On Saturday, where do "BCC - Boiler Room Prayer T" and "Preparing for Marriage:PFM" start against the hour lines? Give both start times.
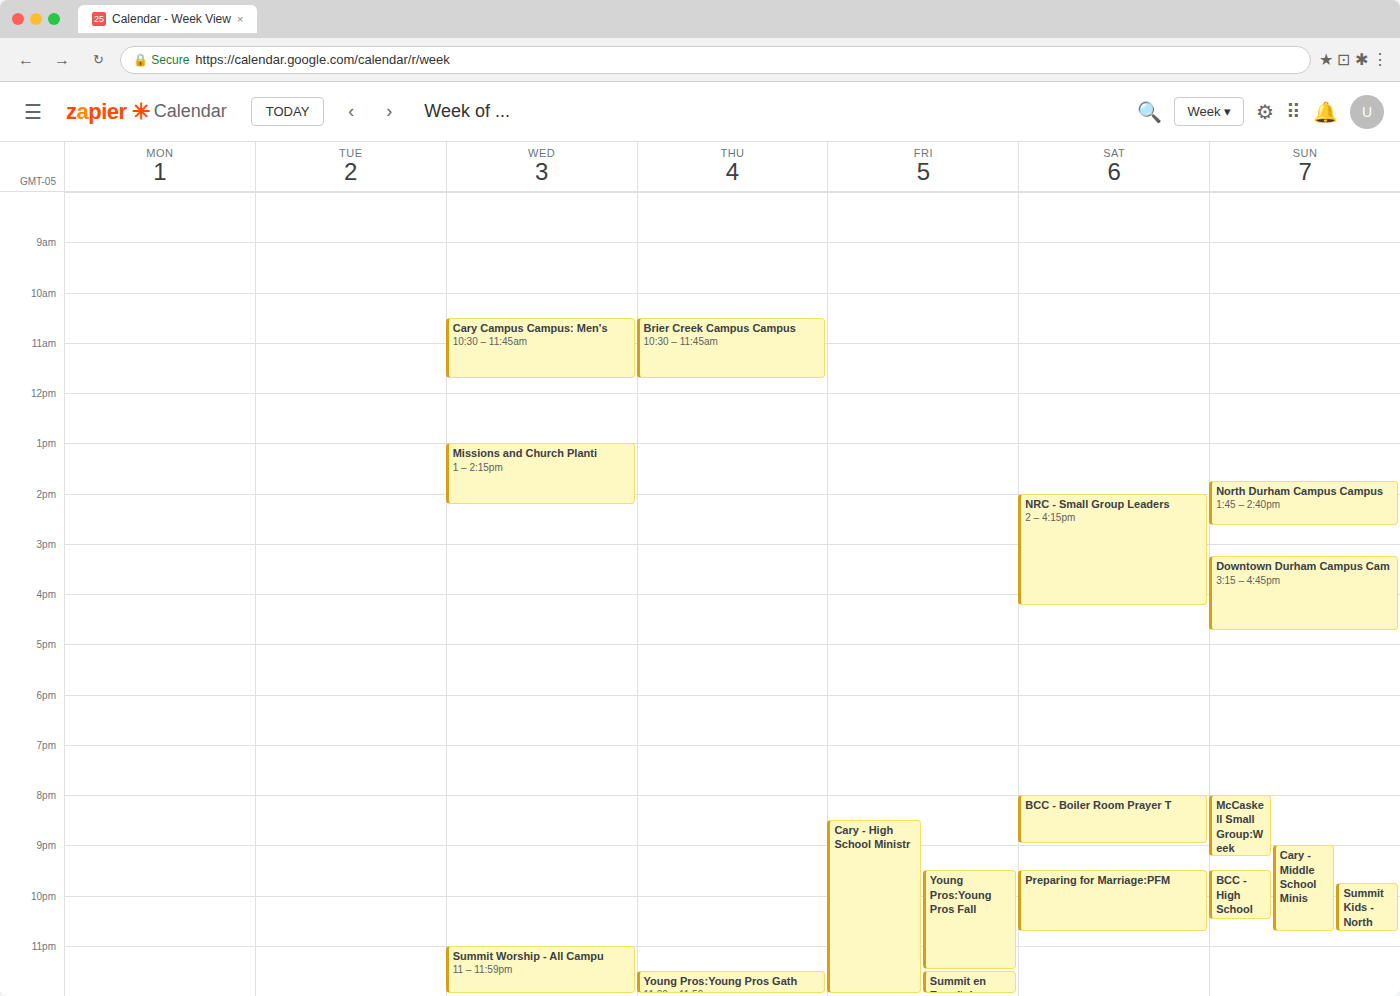
"BCC - Boiler Room Prayer T": 8:00 PM, exactly on the 8 PM line. "Preparing for Marriage:PFM": 9:30 PM, halfway between the 9 PM and 10 PM lines.